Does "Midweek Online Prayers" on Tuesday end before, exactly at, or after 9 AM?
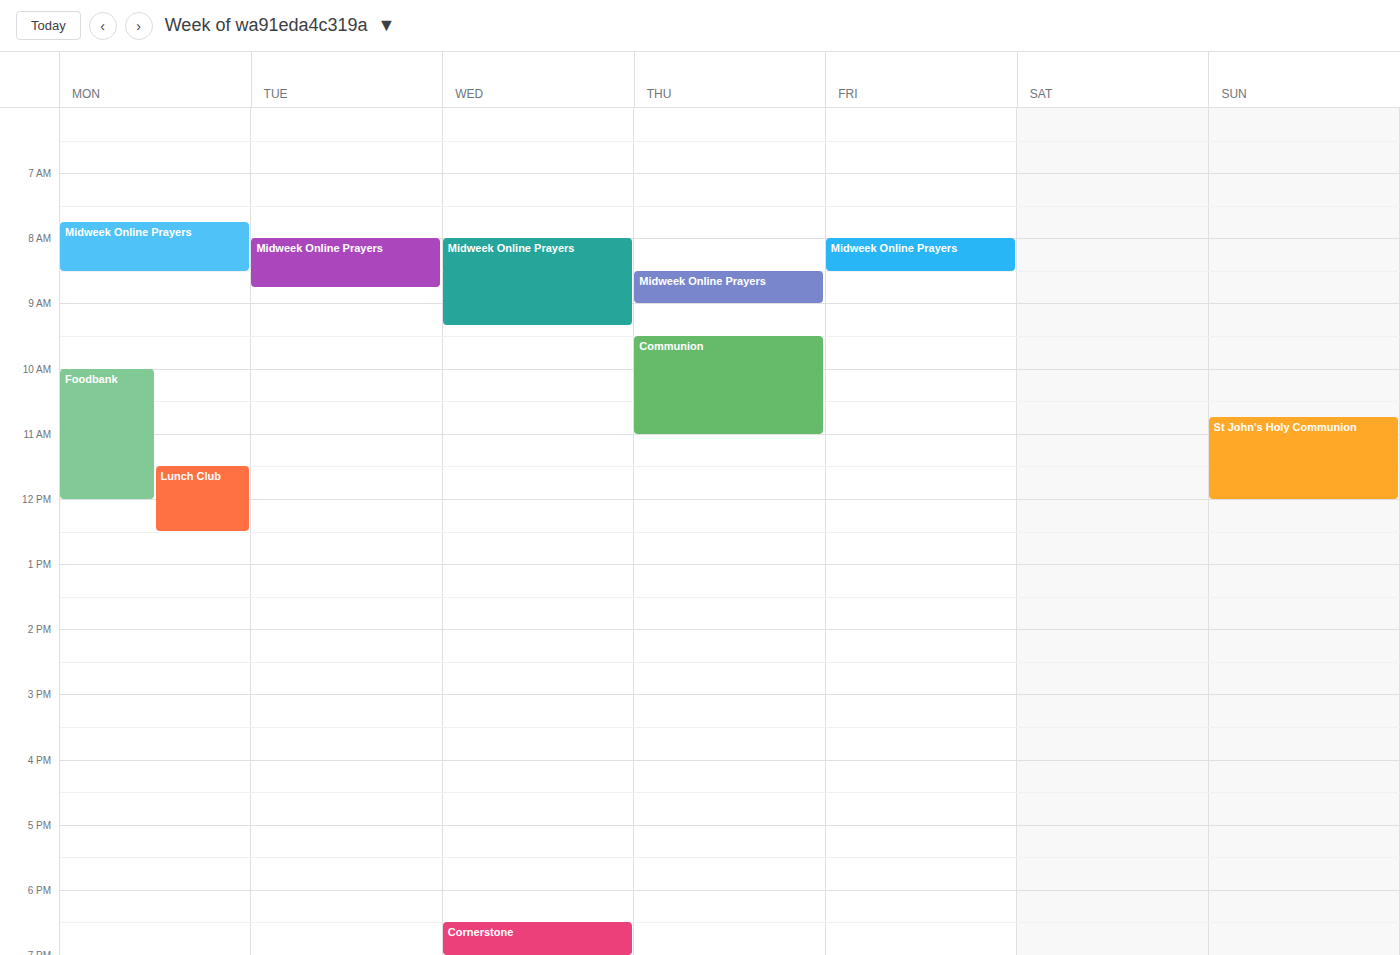
8:45 AM -- before 9 AM, 15 minutes above the 9 AM line.